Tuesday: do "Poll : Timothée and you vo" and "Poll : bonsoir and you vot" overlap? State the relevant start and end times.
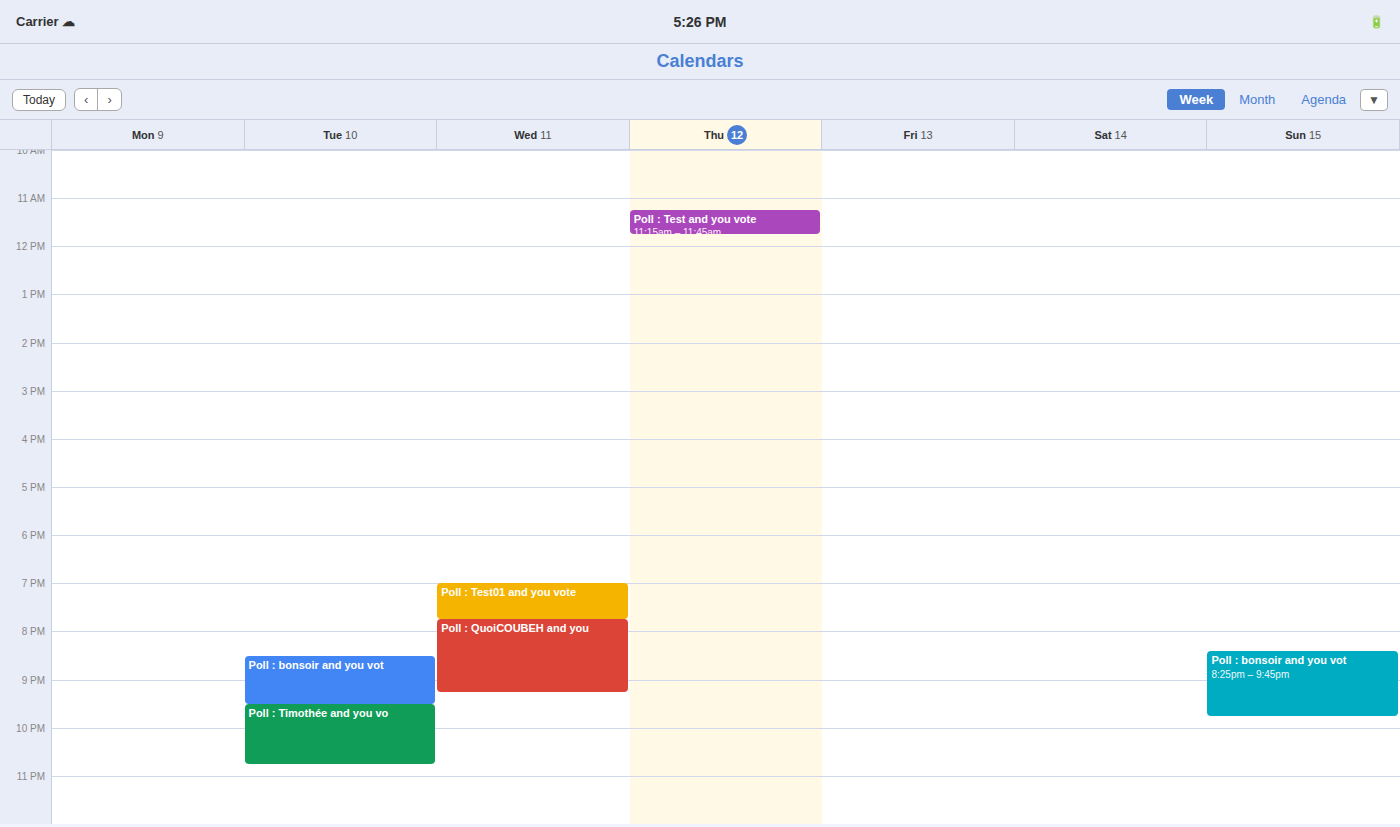
"Poll : bonsoir and you vot" ends at 9:30 PM, exactly when "Poll : Timothée and you vo" starts -- they touch but do not overlap.